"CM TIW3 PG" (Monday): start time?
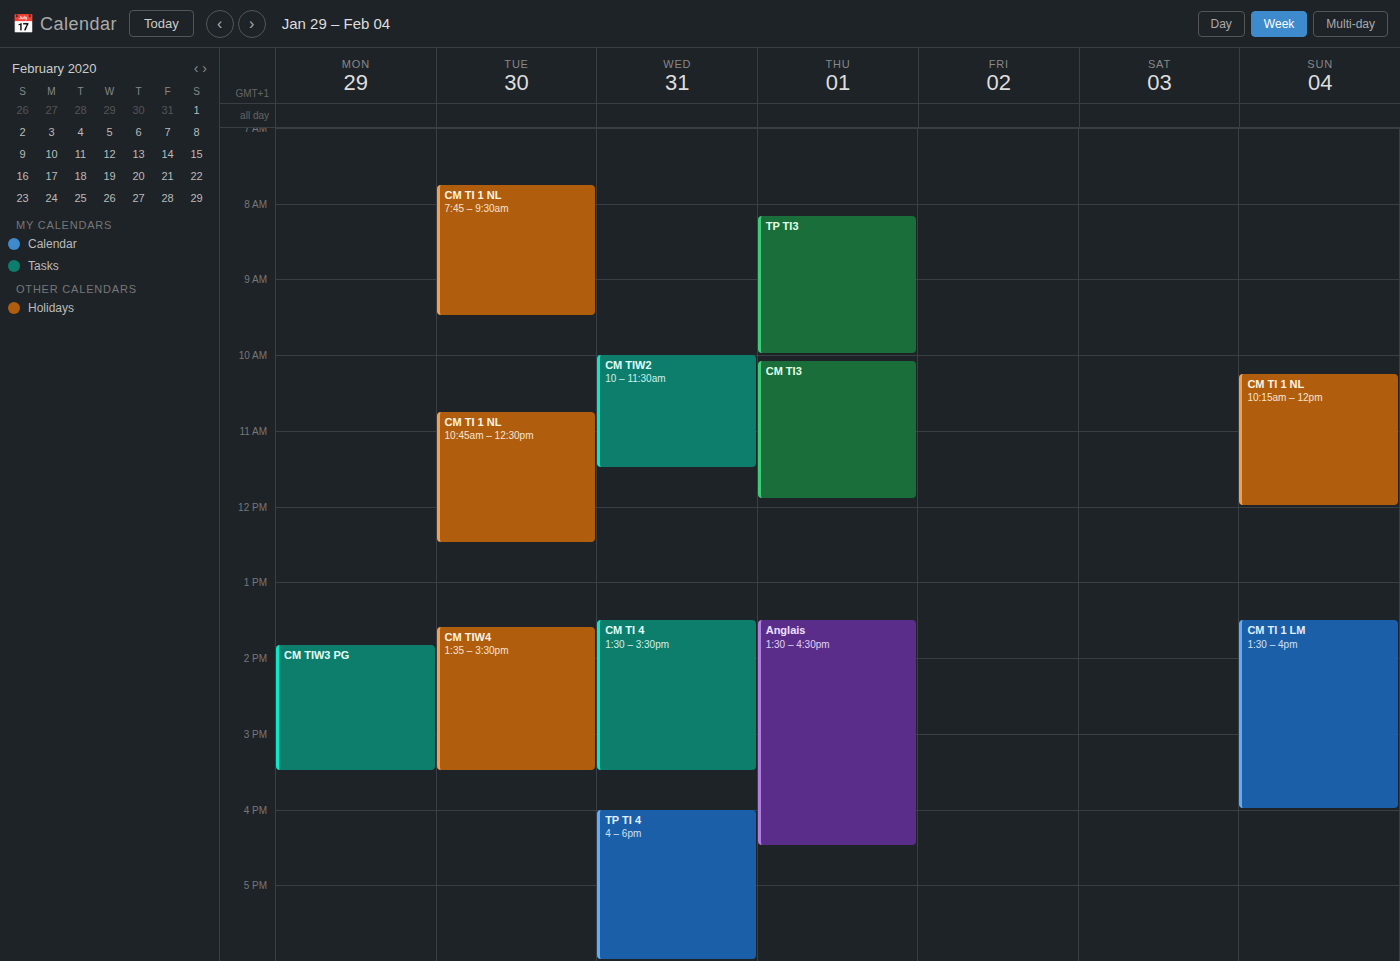
1:50 PM